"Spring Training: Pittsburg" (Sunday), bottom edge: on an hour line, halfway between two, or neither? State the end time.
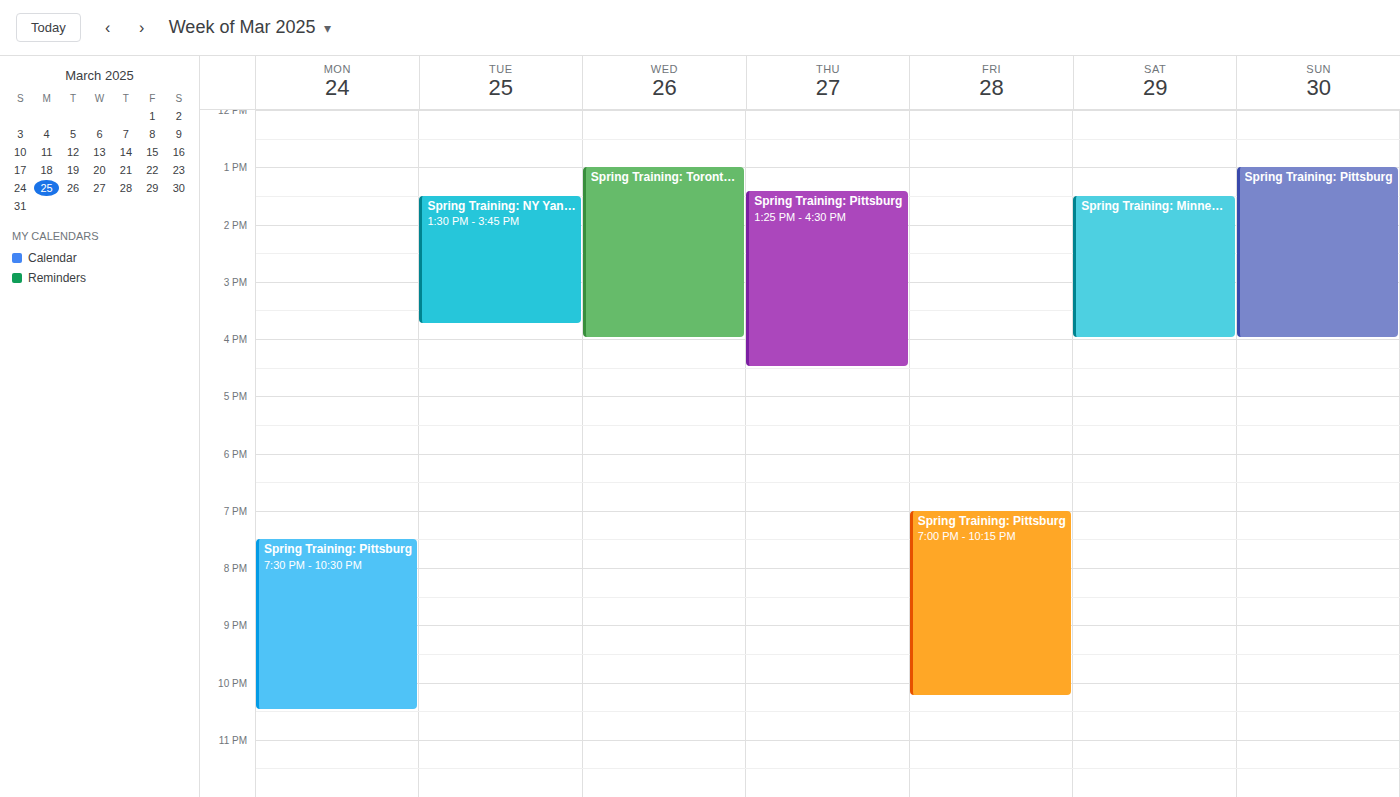
4:00 PM -- exactly on the 4 PM line.